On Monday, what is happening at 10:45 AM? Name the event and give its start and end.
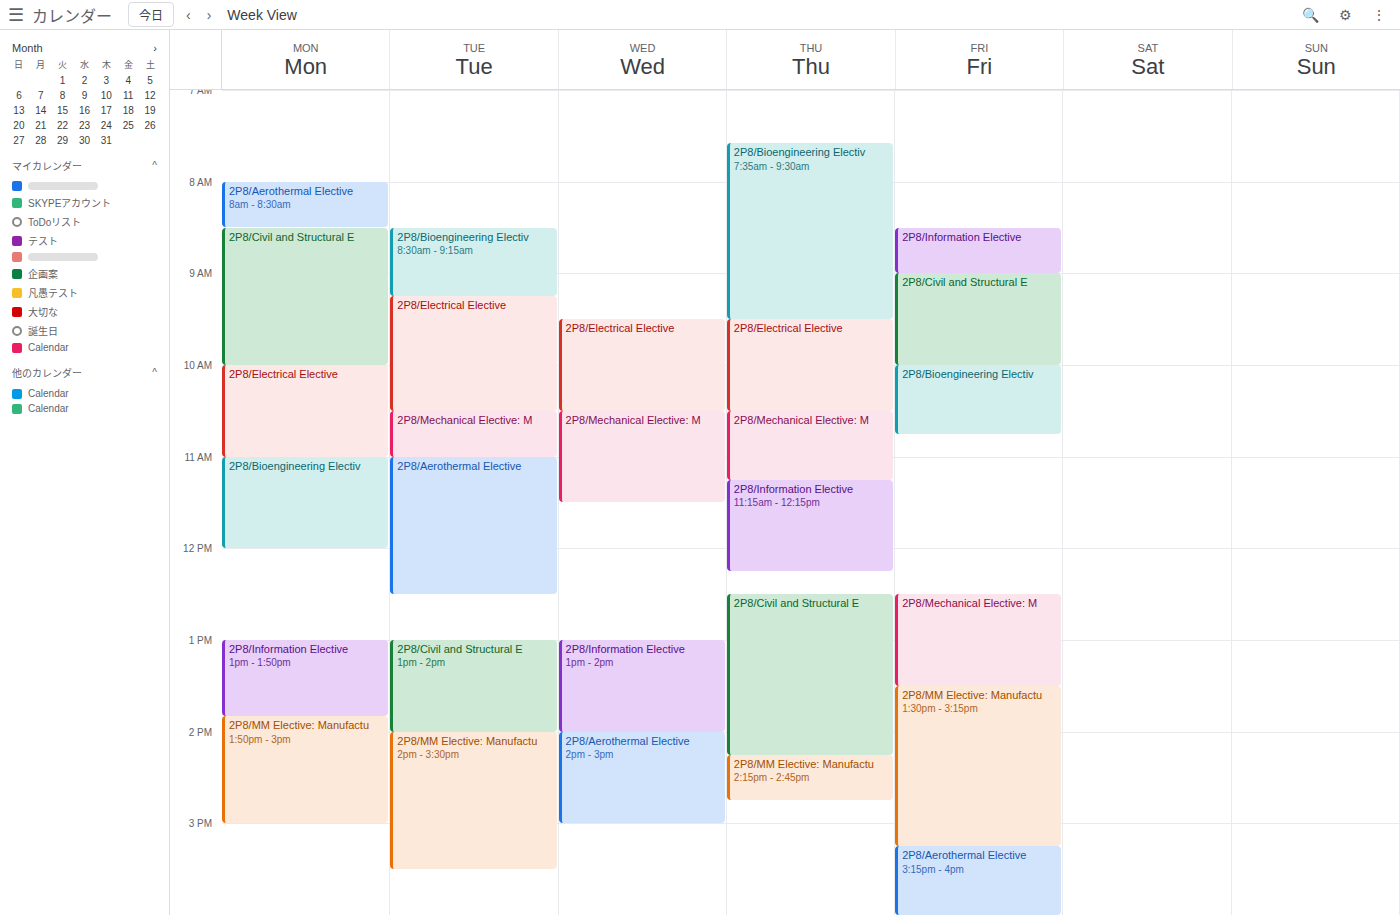
"2P8/Electrical Elective", 10:00 AM to 11:00 AM